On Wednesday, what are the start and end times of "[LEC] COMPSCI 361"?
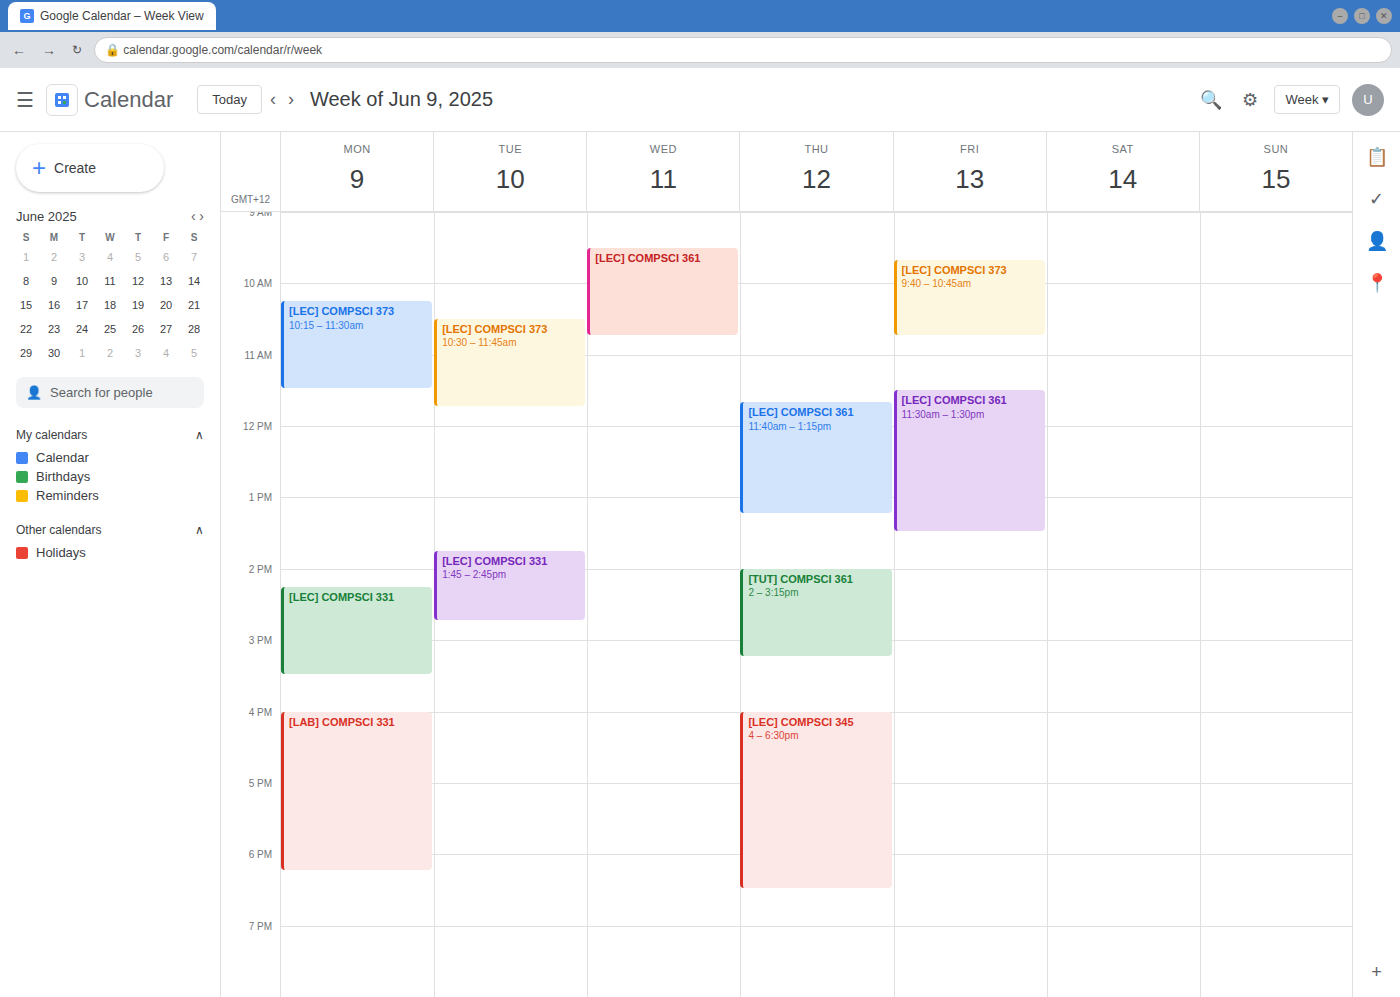
9:30 AM to 10:45 AM